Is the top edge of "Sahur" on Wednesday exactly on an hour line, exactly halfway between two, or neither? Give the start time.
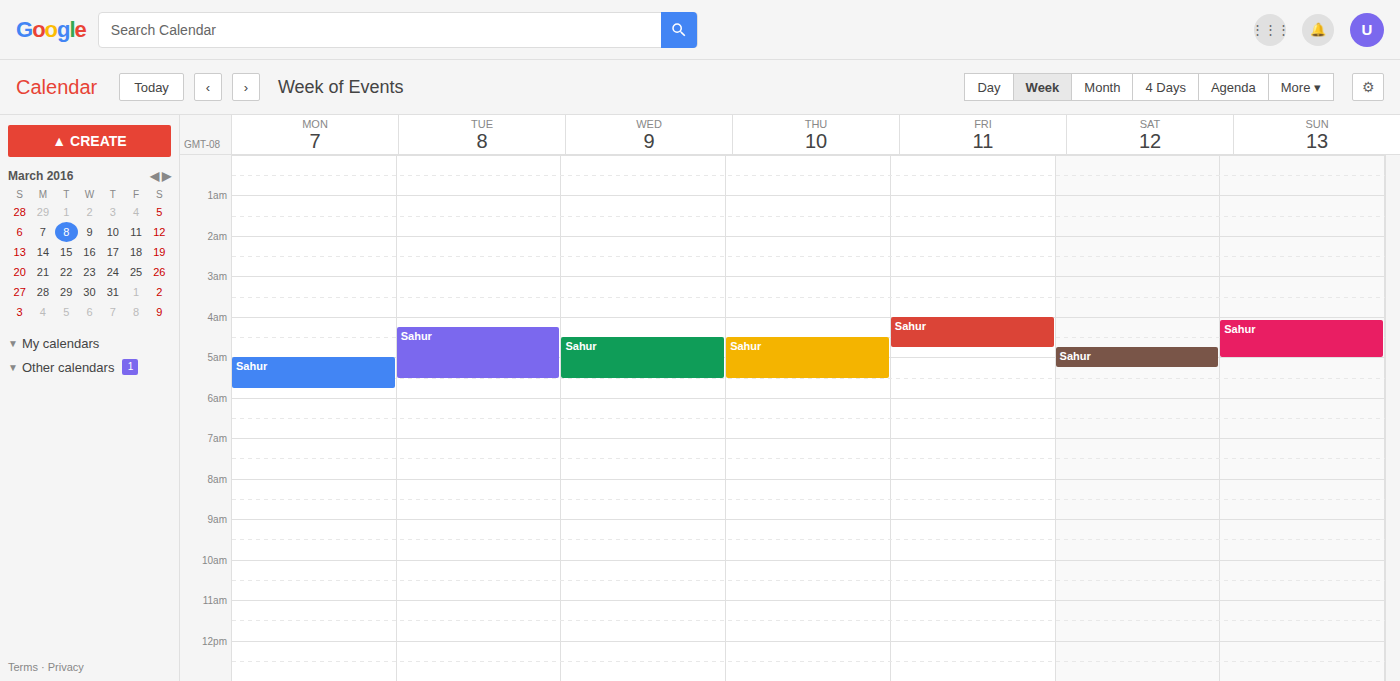
4:30 AM -- halfway between the 4 AM and 5 AM lines.